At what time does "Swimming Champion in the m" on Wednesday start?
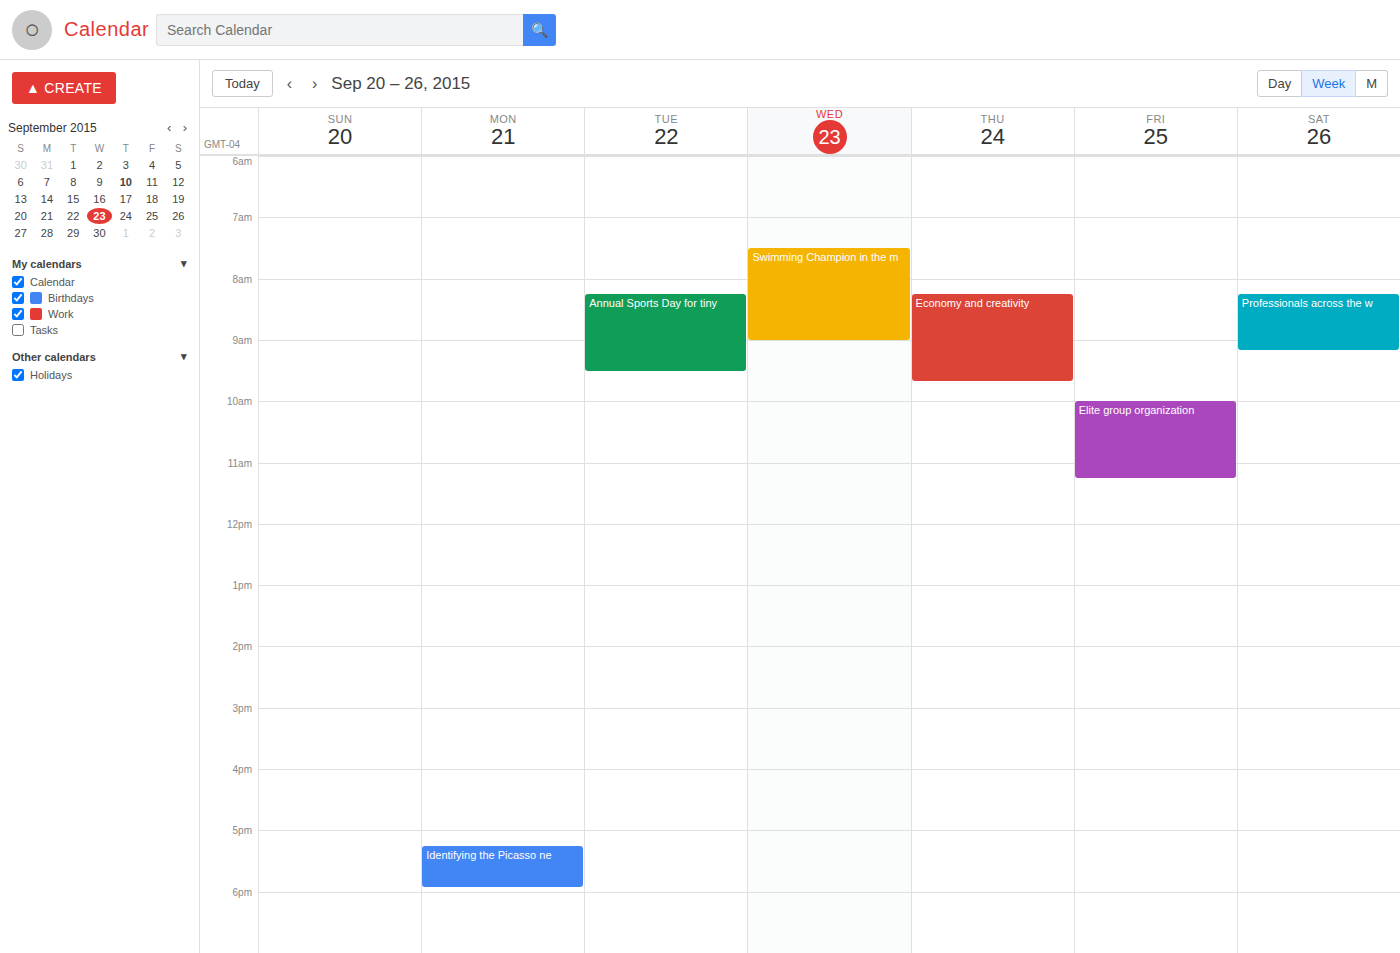
7:30 AM